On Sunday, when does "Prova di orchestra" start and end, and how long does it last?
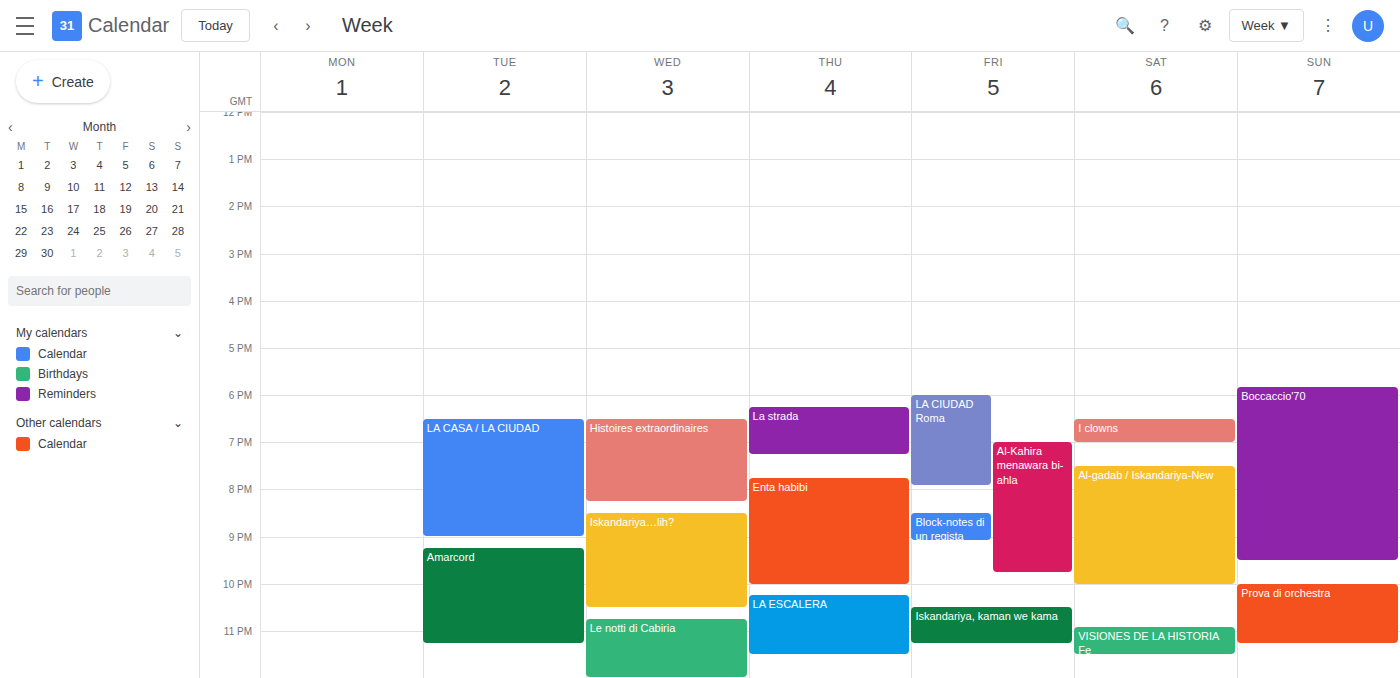
10:00 PM to 11:15 PM, 1 hour 15 minutes